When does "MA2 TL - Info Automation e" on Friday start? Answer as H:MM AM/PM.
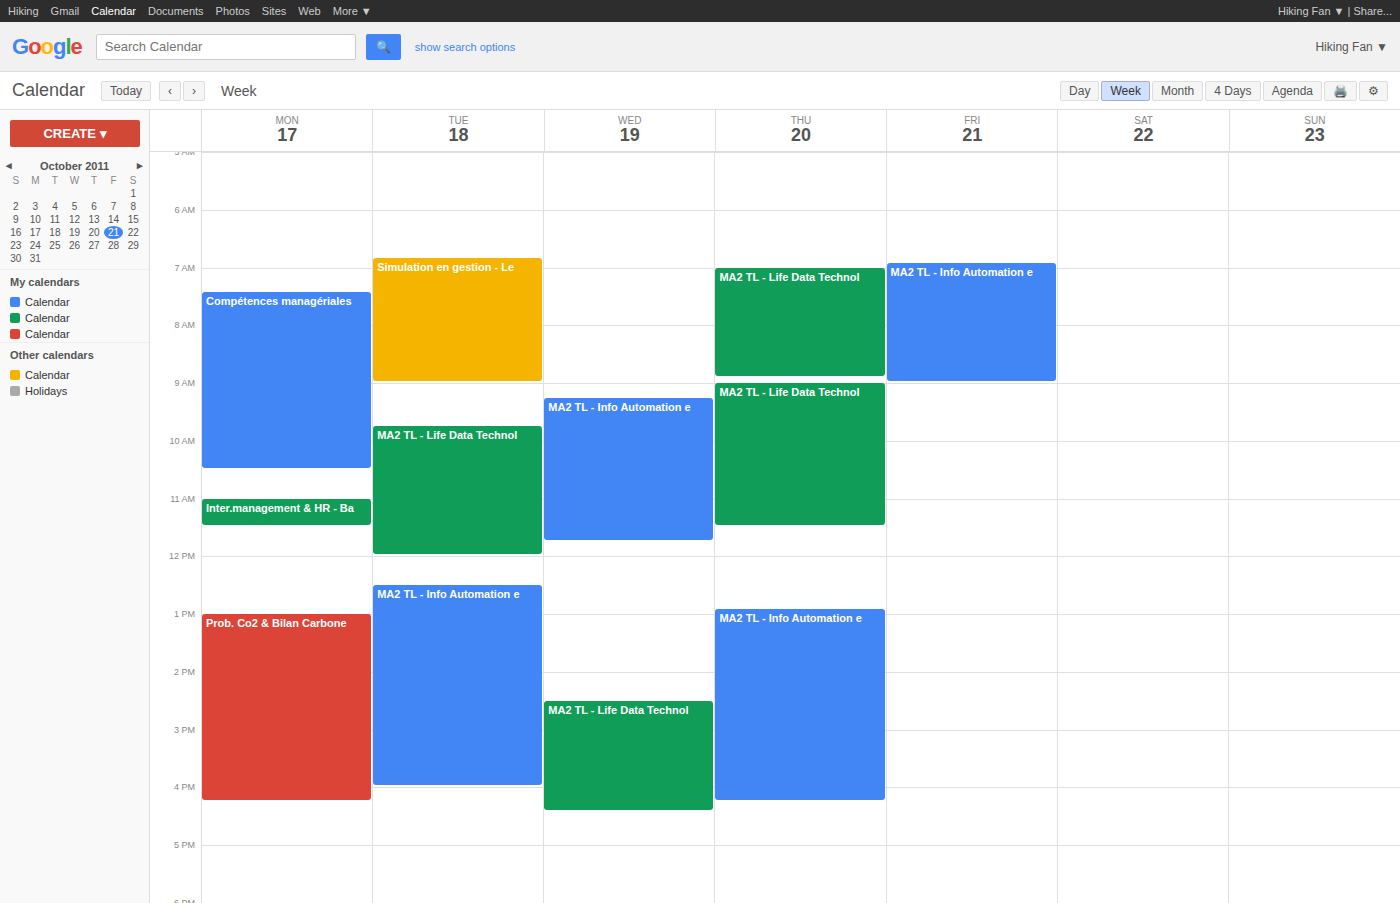
6:55 AM